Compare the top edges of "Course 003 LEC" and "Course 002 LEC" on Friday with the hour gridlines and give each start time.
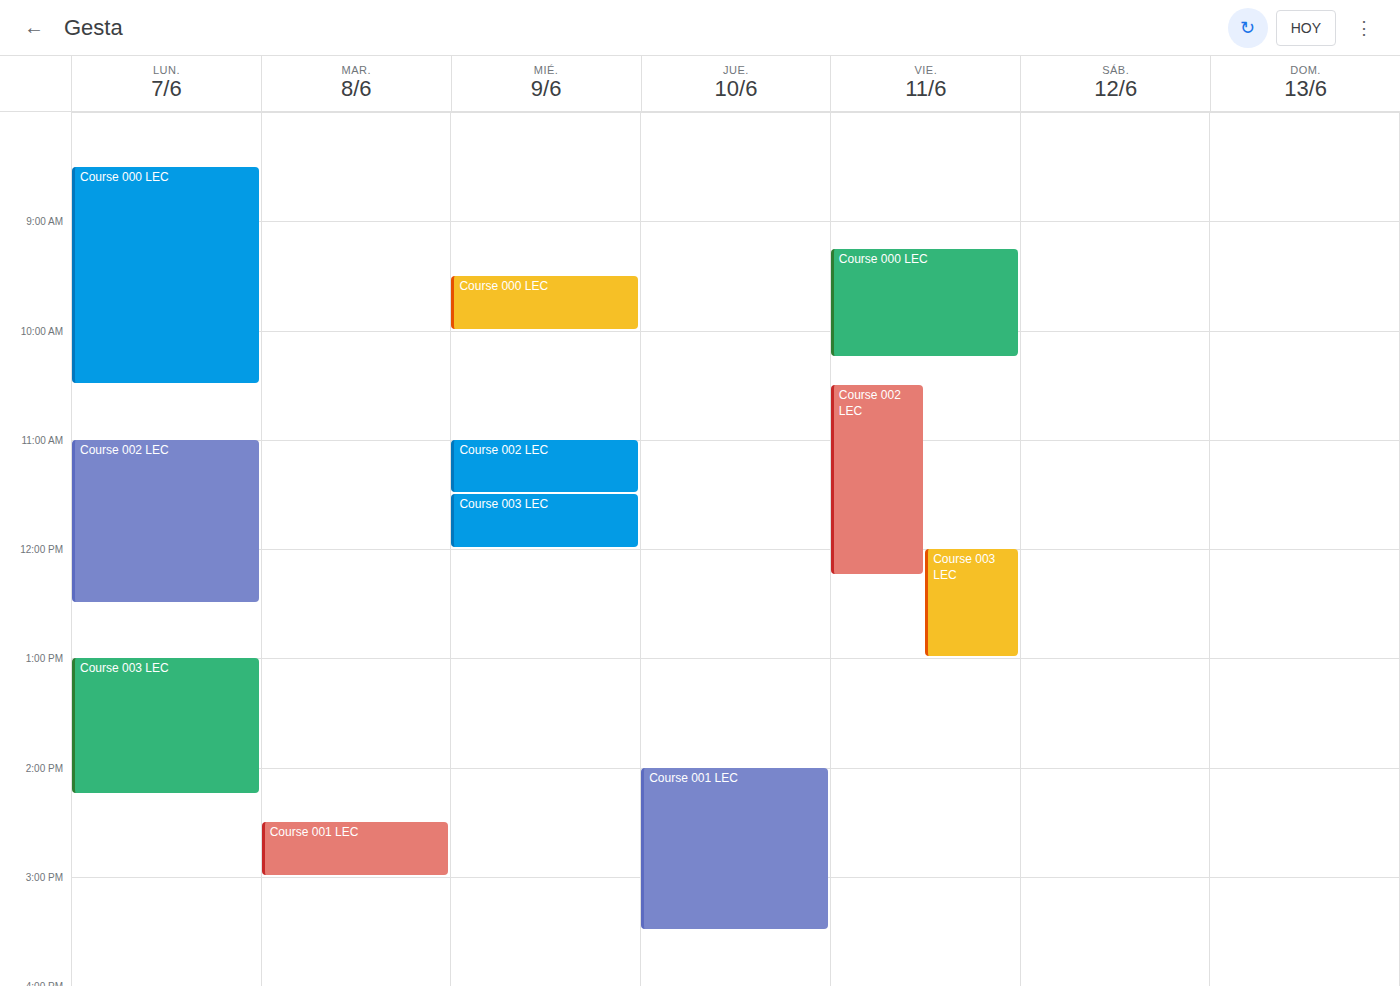
"Course 003 LEC": 12:00, exactly on the 12:00 line. "Course 002 LEC": 10:30, halfway between the 10:00 and 11:00 lines.